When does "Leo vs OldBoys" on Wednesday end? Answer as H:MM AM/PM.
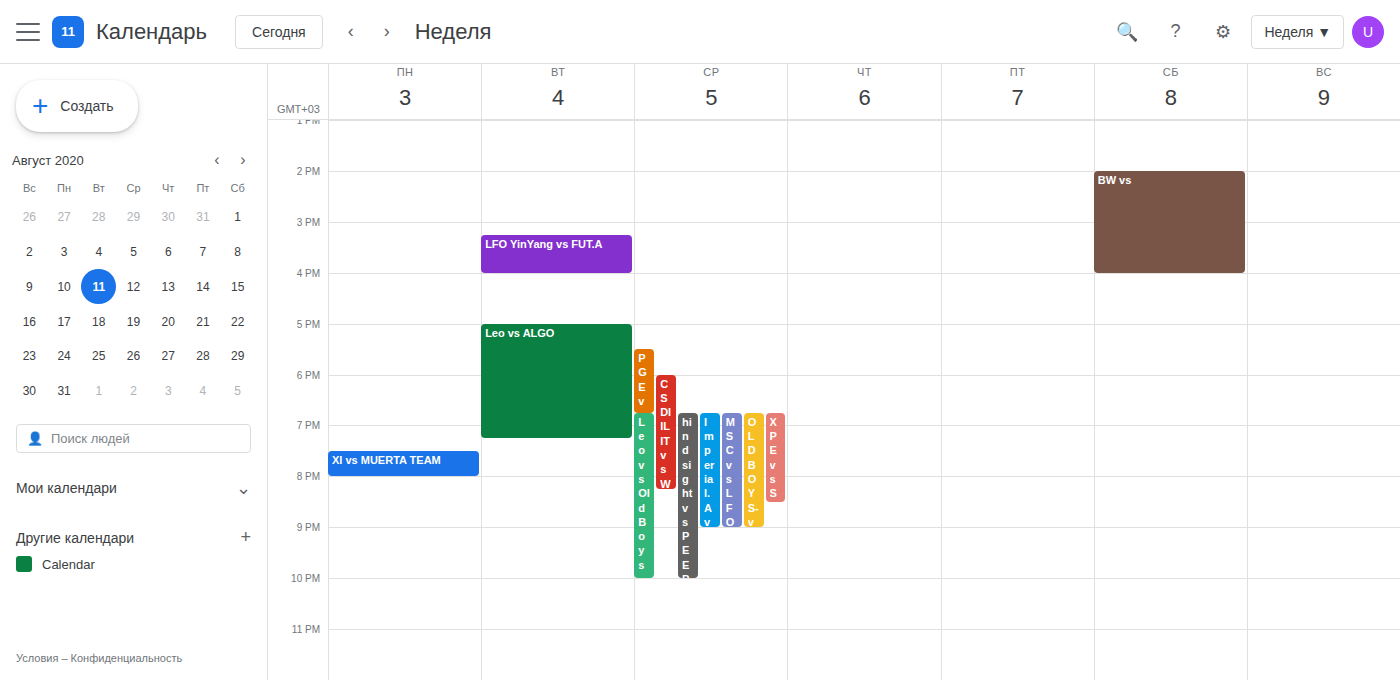
10:00 PM